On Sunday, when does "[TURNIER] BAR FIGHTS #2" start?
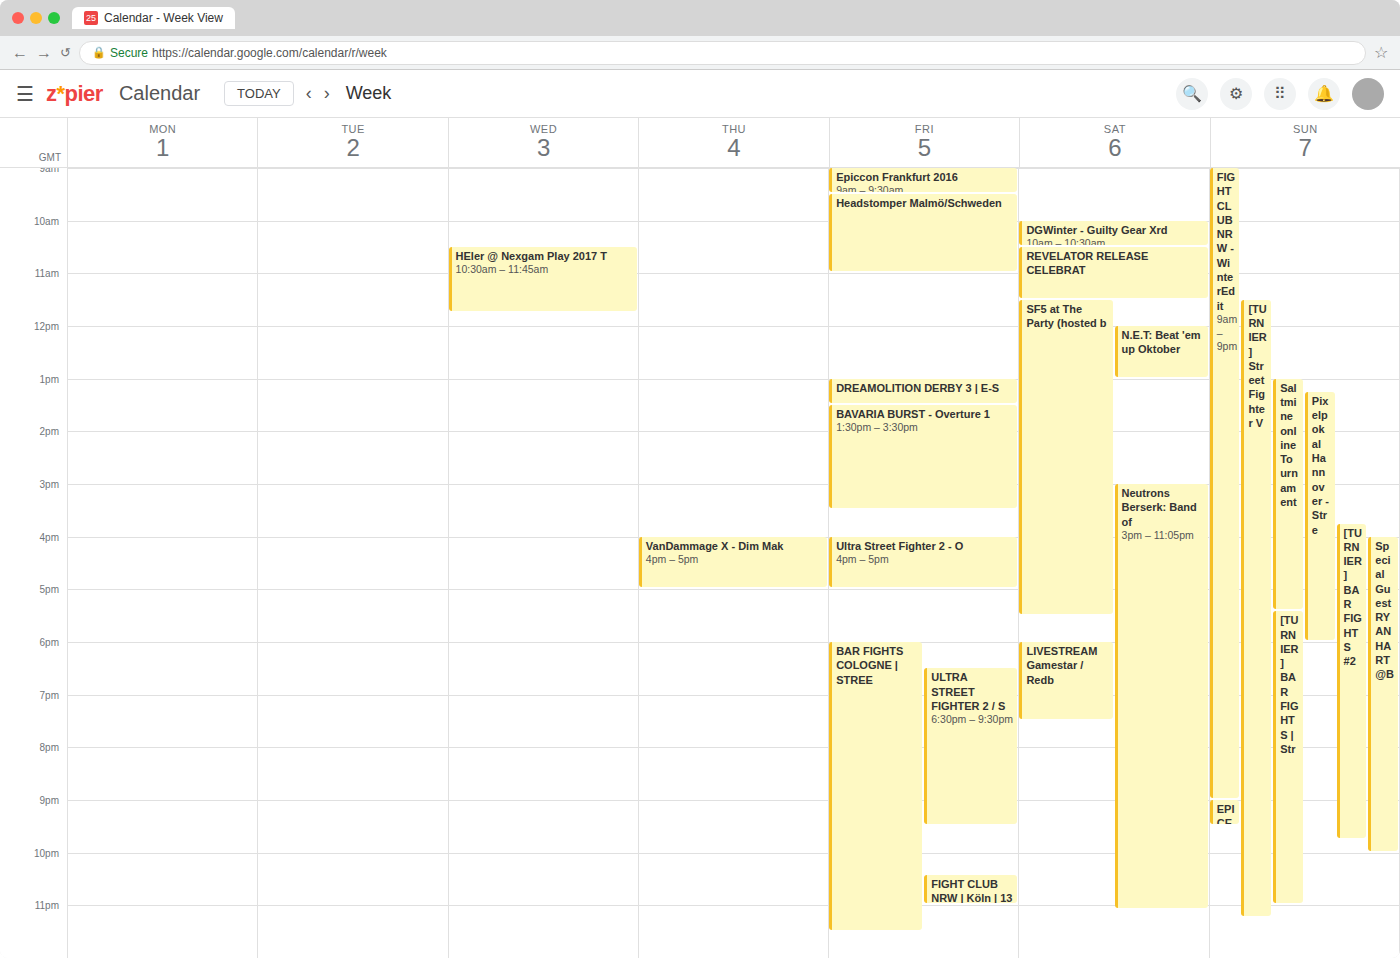
3:45 PM